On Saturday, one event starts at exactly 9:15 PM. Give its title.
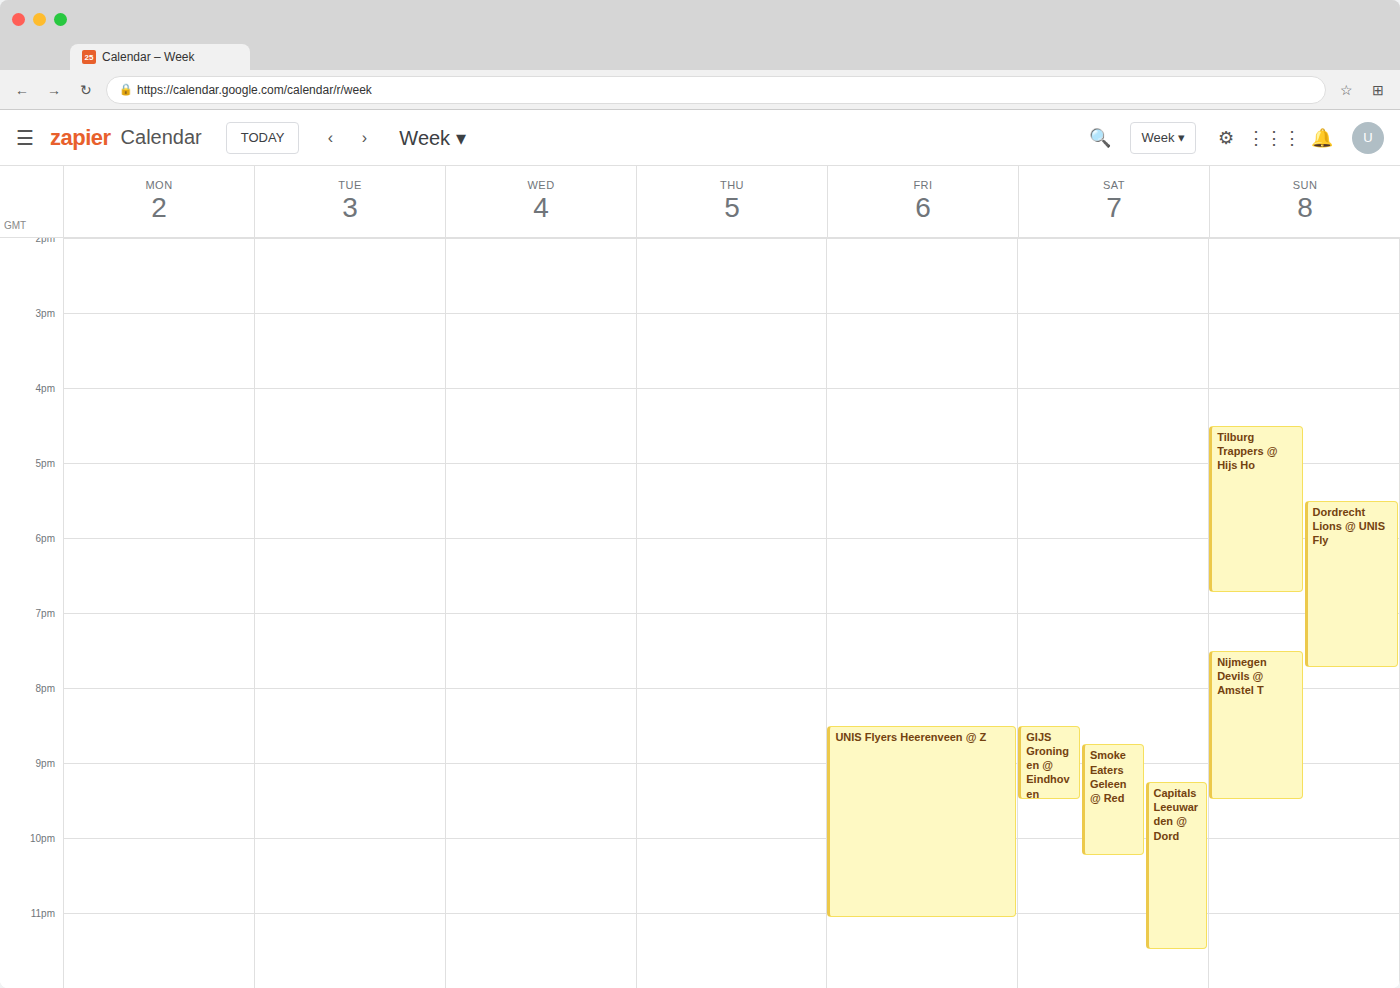
"Capitals Leeuwarden @ Dord"